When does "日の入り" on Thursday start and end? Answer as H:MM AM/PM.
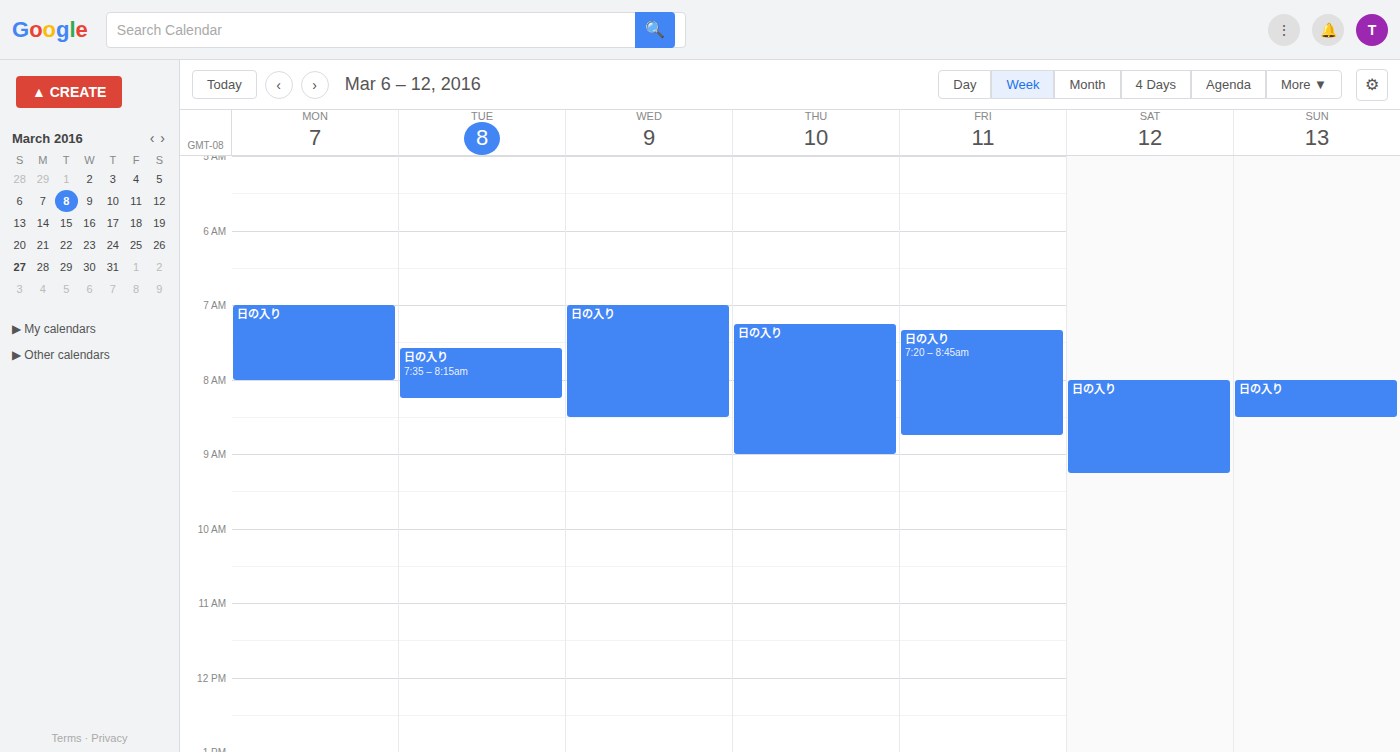
7:15 AM to 9:00 AM